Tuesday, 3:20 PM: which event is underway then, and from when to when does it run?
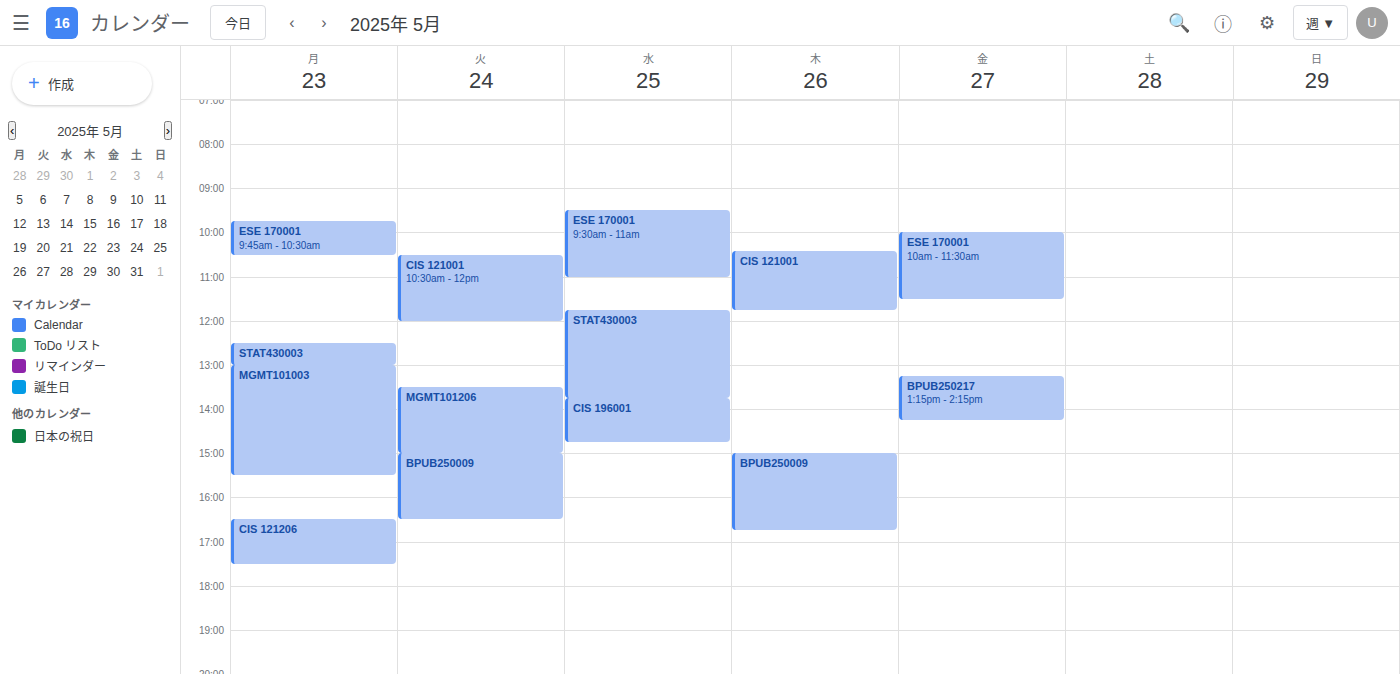
"BPUB250009", 3:00 PM to 4:30 PM